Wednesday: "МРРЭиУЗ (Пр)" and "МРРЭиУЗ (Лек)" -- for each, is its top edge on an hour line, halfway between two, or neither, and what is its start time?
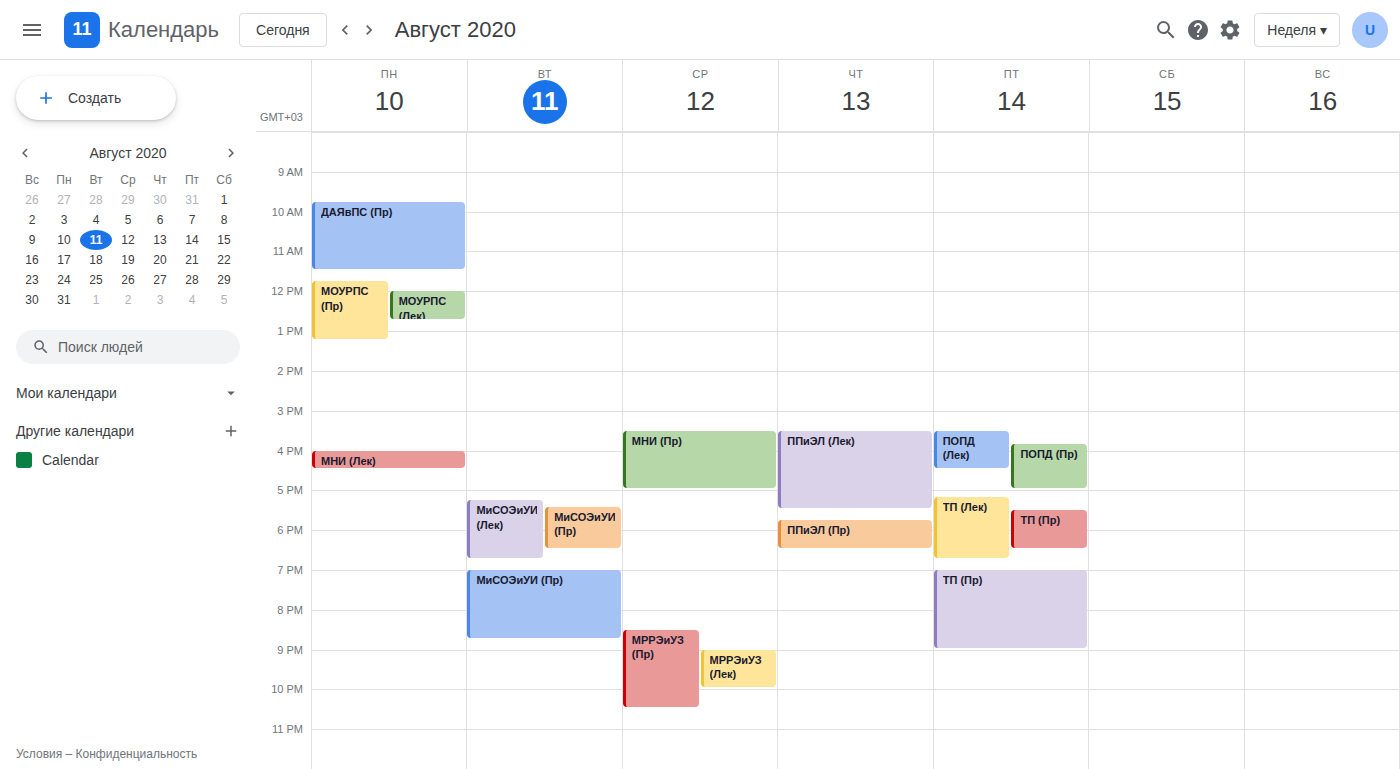
"МРРЭиУЗ (Пр)": 8:30 PM, halfway between the 8 PM and 9 PM lines. "МРРЭиУЗ (Лек)": 9:00 PM, exactly on the 9 PM line.